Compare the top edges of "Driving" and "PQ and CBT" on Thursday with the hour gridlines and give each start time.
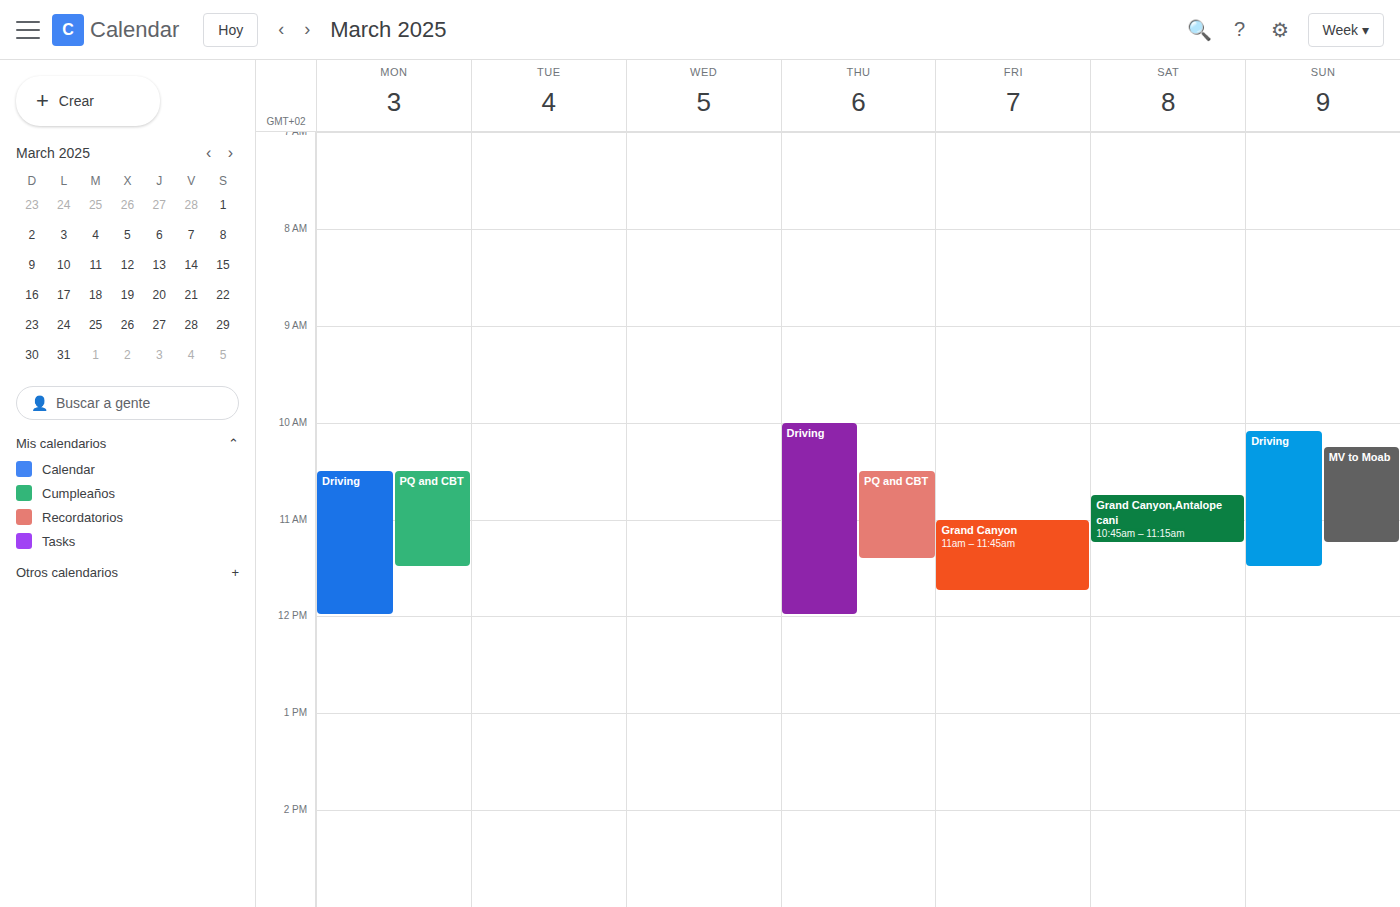
"Driving": 10:00 AM, exactly on the 10 AM line. "PQ and CBT": 10:30 AM, halfway between the 10 AM and 11 AM lines.